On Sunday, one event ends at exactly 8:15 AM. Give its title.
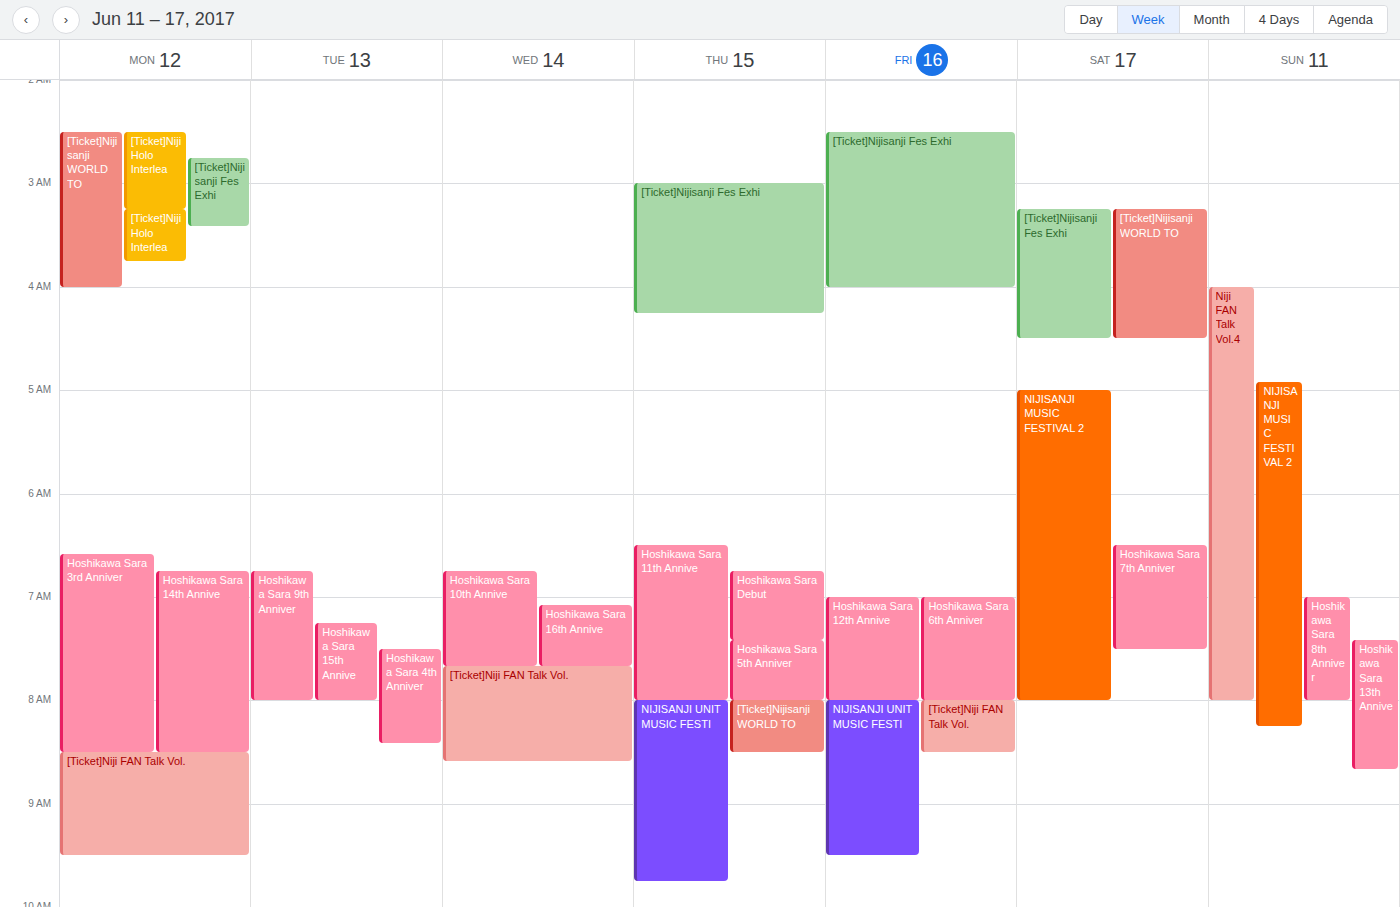
"NIJISANJI MUSIC FESTIVAL 2"